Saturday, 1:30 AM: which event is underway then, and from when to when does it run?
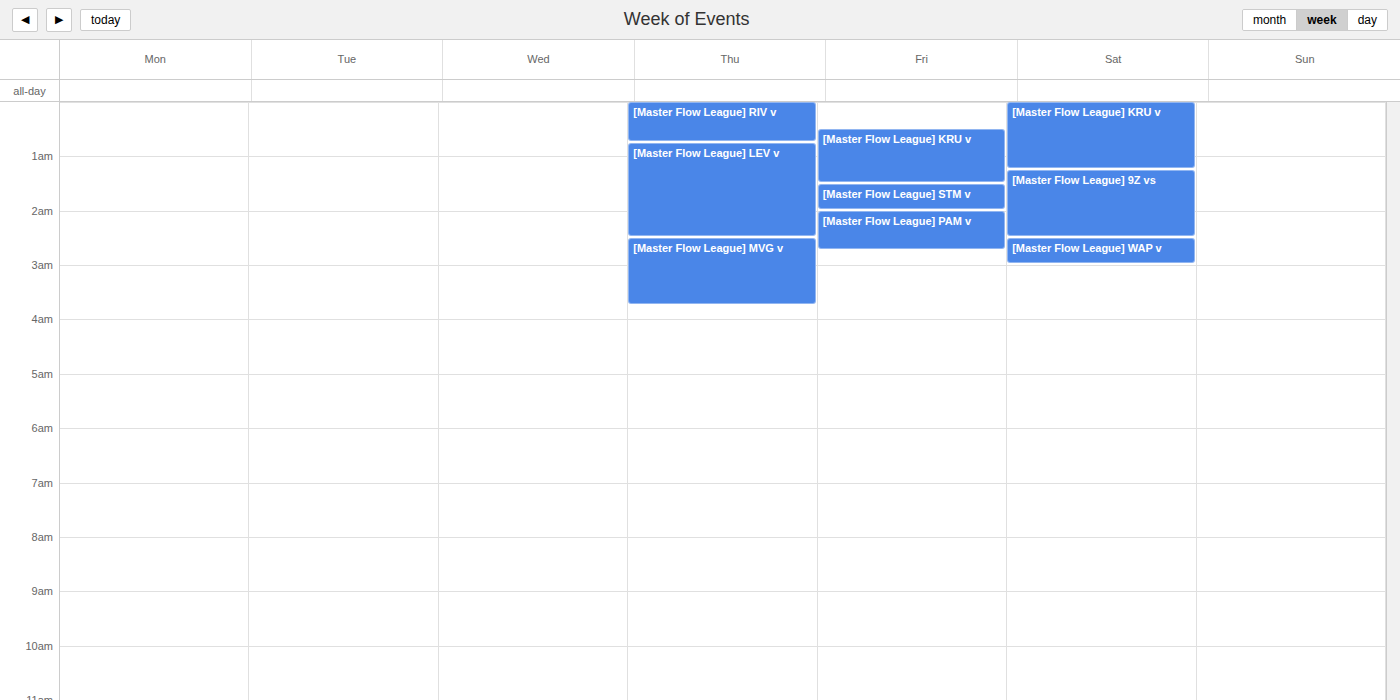
"[Master Flow League] 9Z vs", 1:15 AM to 2:30 AM